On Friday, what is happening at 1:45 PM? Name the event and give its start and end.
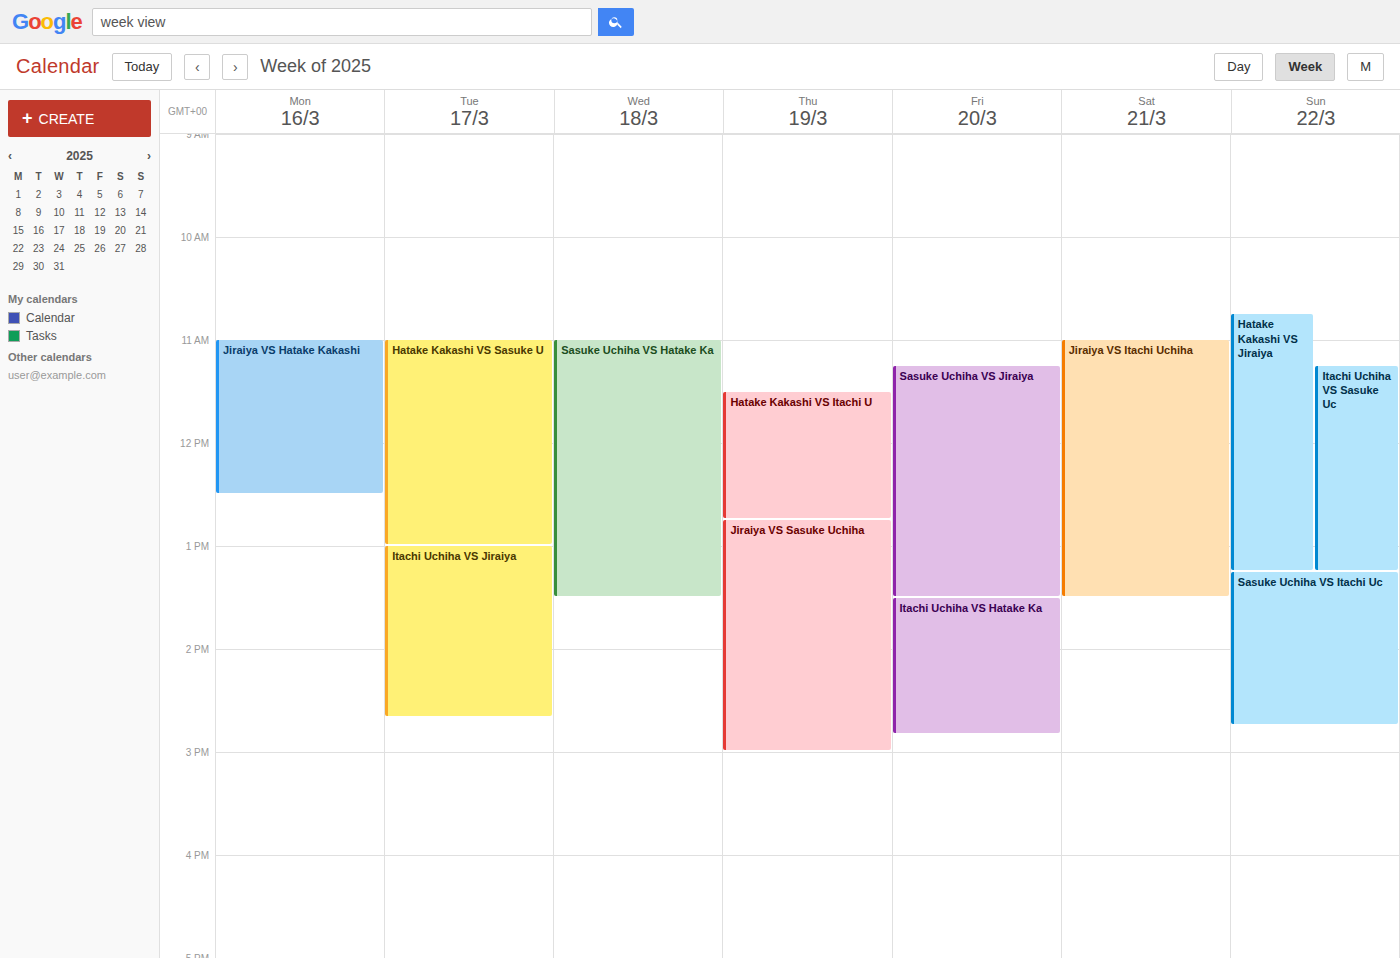
"Itachi Uchiha VS Hatake Ka", 1:30 PM to 2:50 PM